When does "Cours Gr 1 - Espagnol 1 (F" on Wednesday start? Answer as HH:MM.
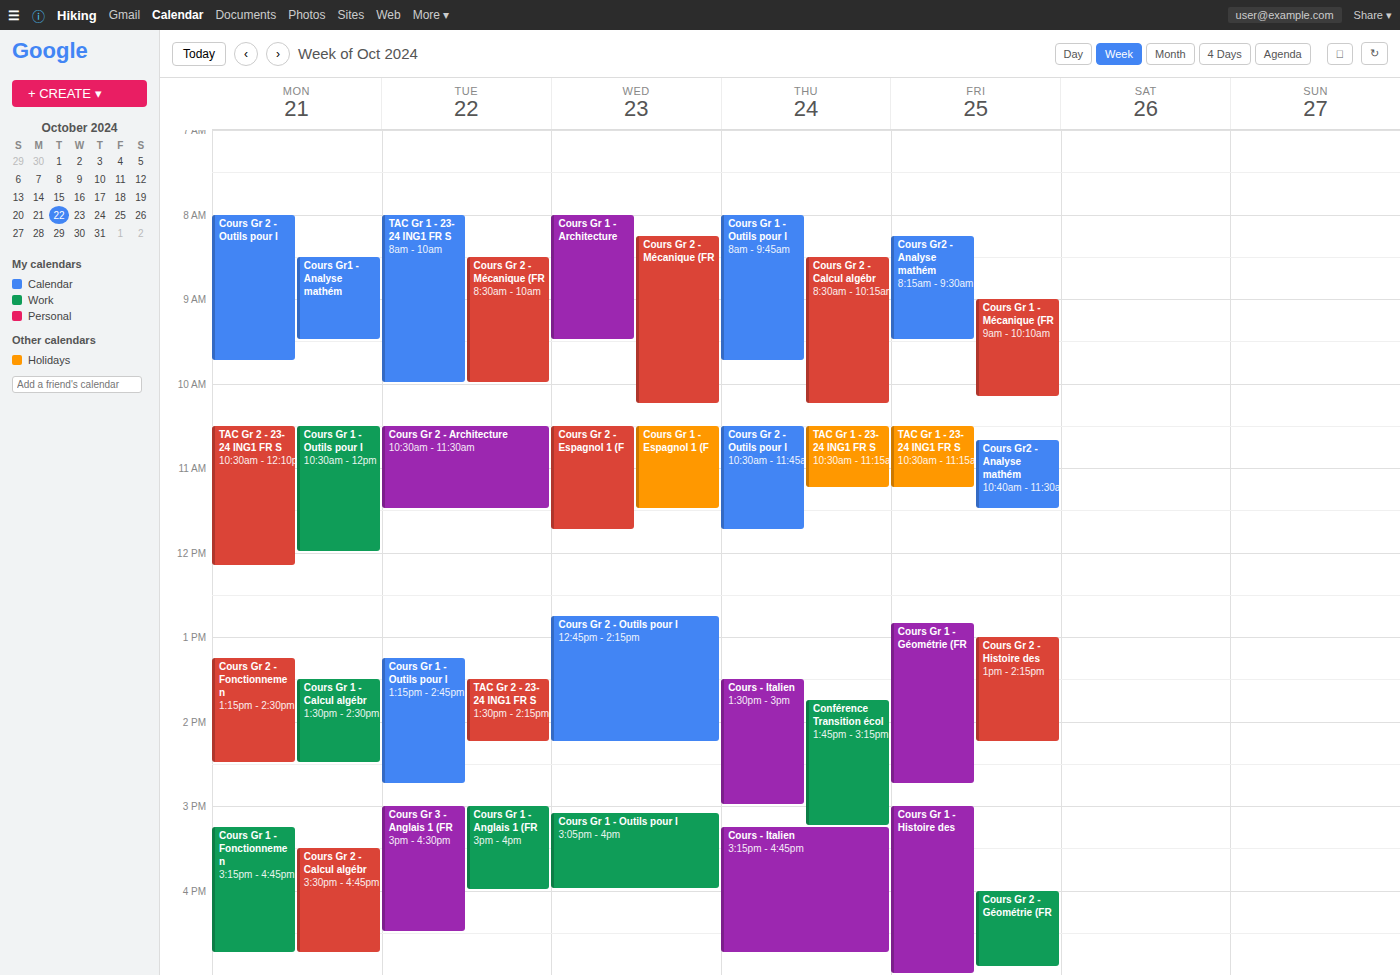
10:30